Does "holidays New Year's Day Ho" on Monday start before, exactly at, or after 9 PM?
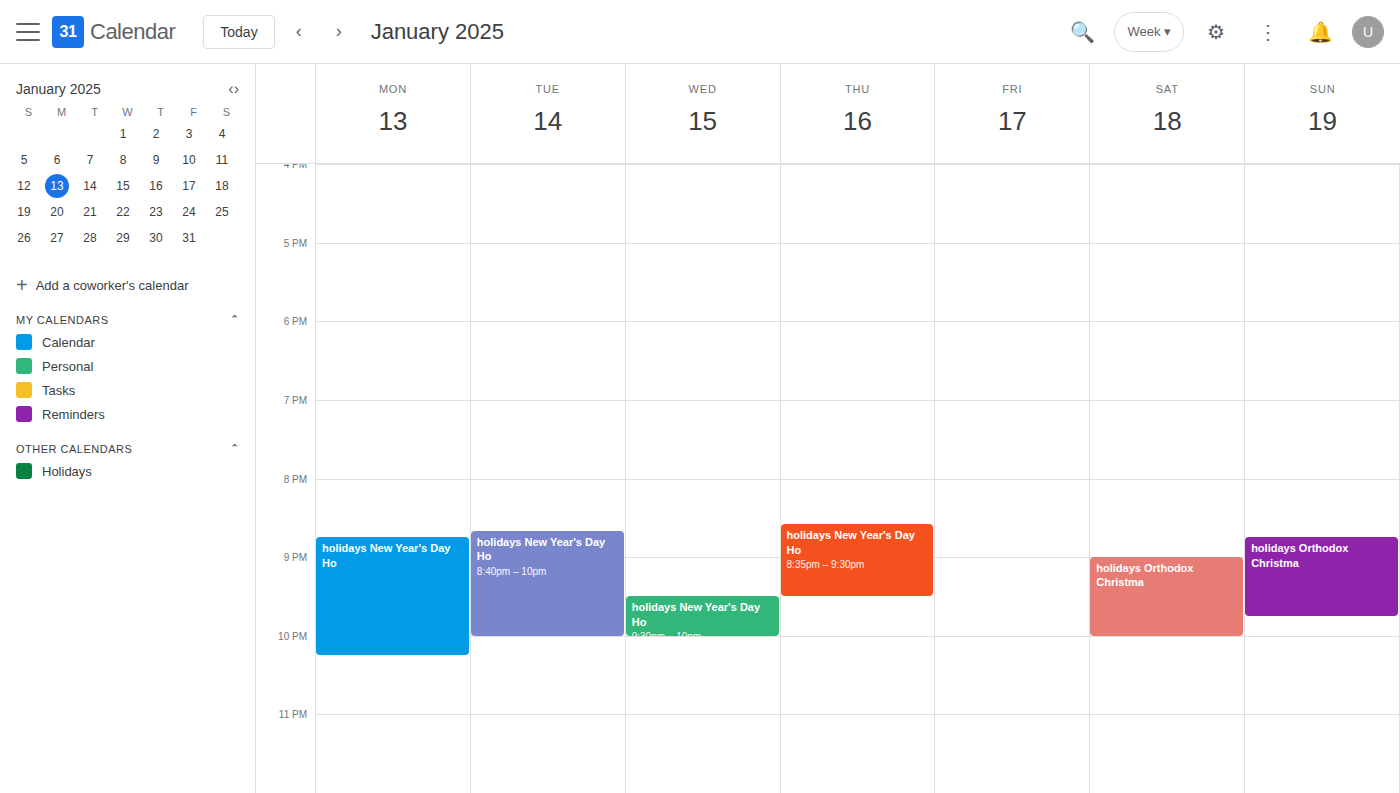
8:45 PM -- before 9 PM, 15 minutes above the 9 PM line.